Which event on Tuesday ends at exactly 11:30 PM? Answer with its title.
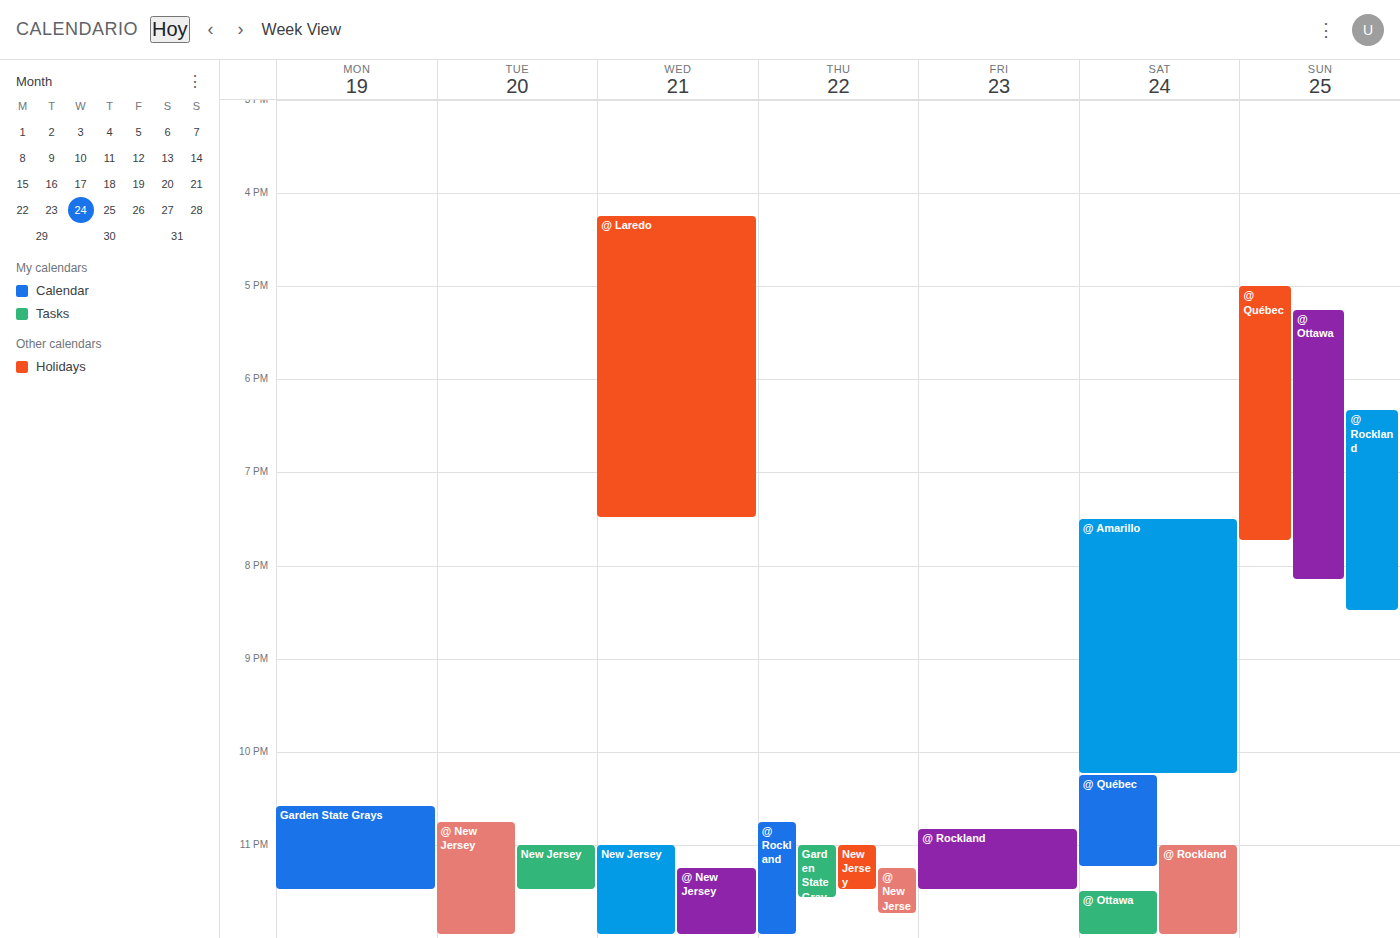
"New Jersey"